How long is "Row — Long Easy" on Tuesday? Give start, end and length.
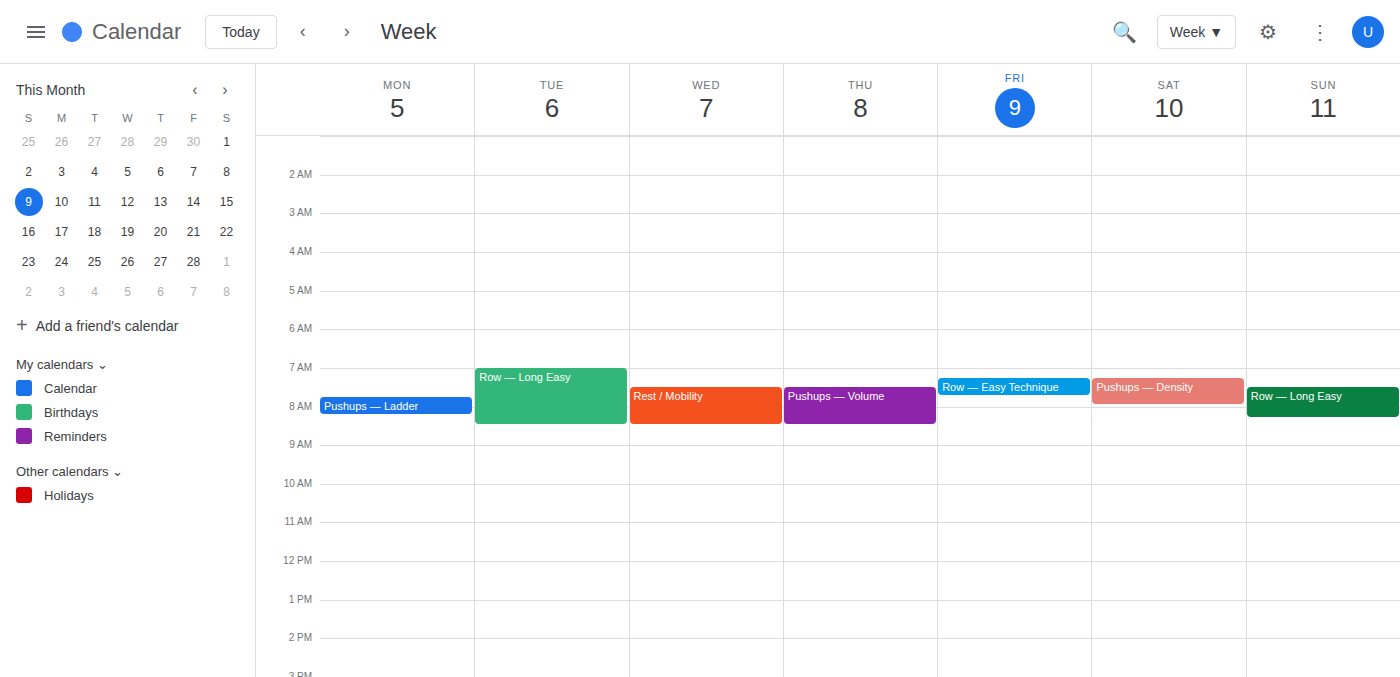
7:00 AM to 8:30 AM, 1 hour 30 minutes